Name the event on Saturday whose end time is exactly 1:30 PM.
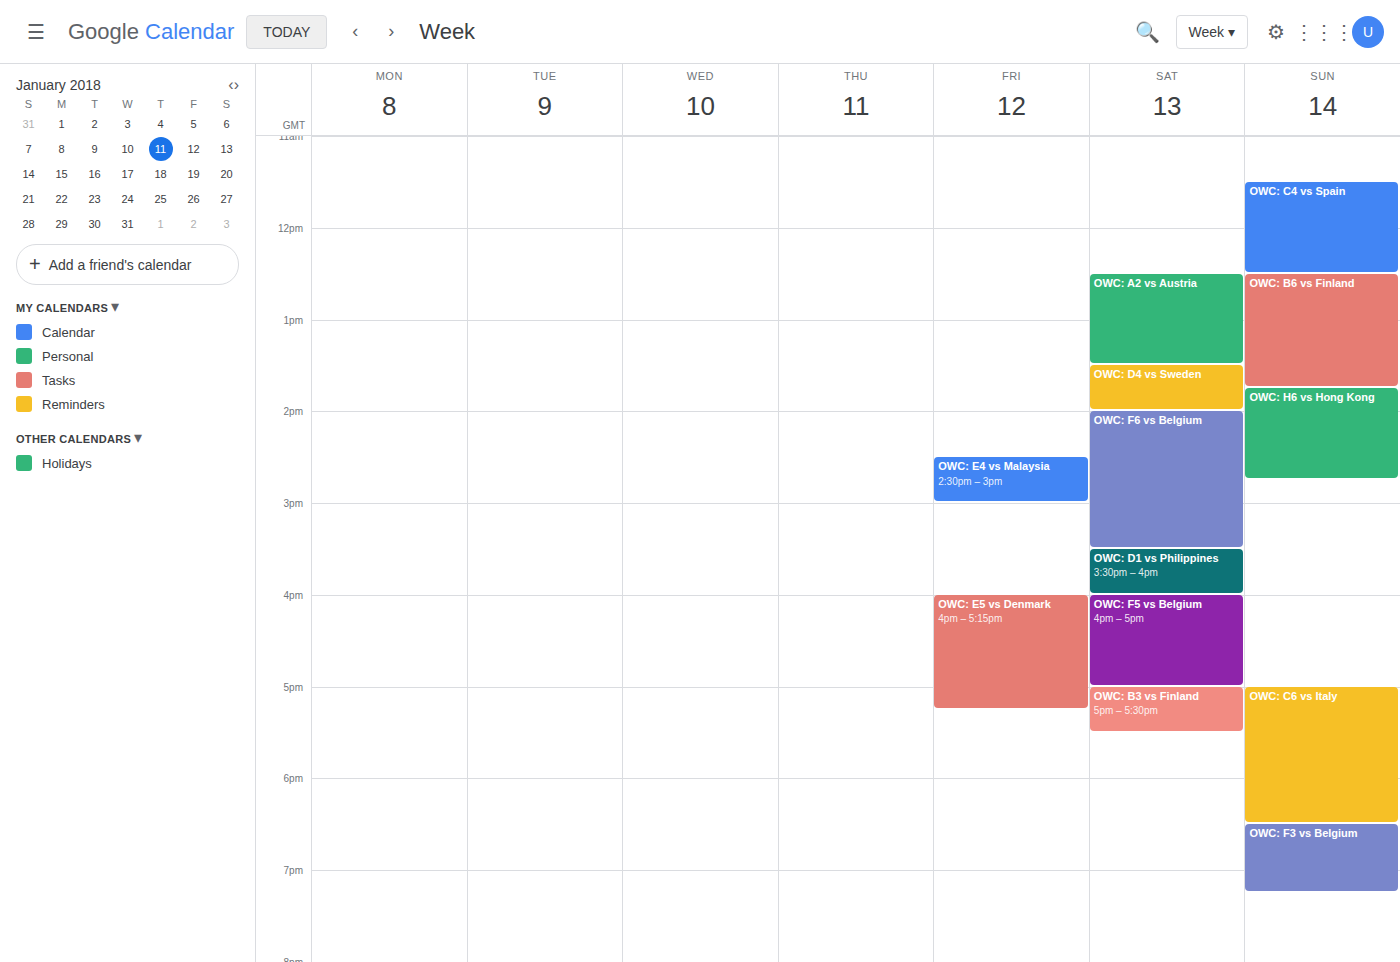
"OWC: A2 vs Austria"